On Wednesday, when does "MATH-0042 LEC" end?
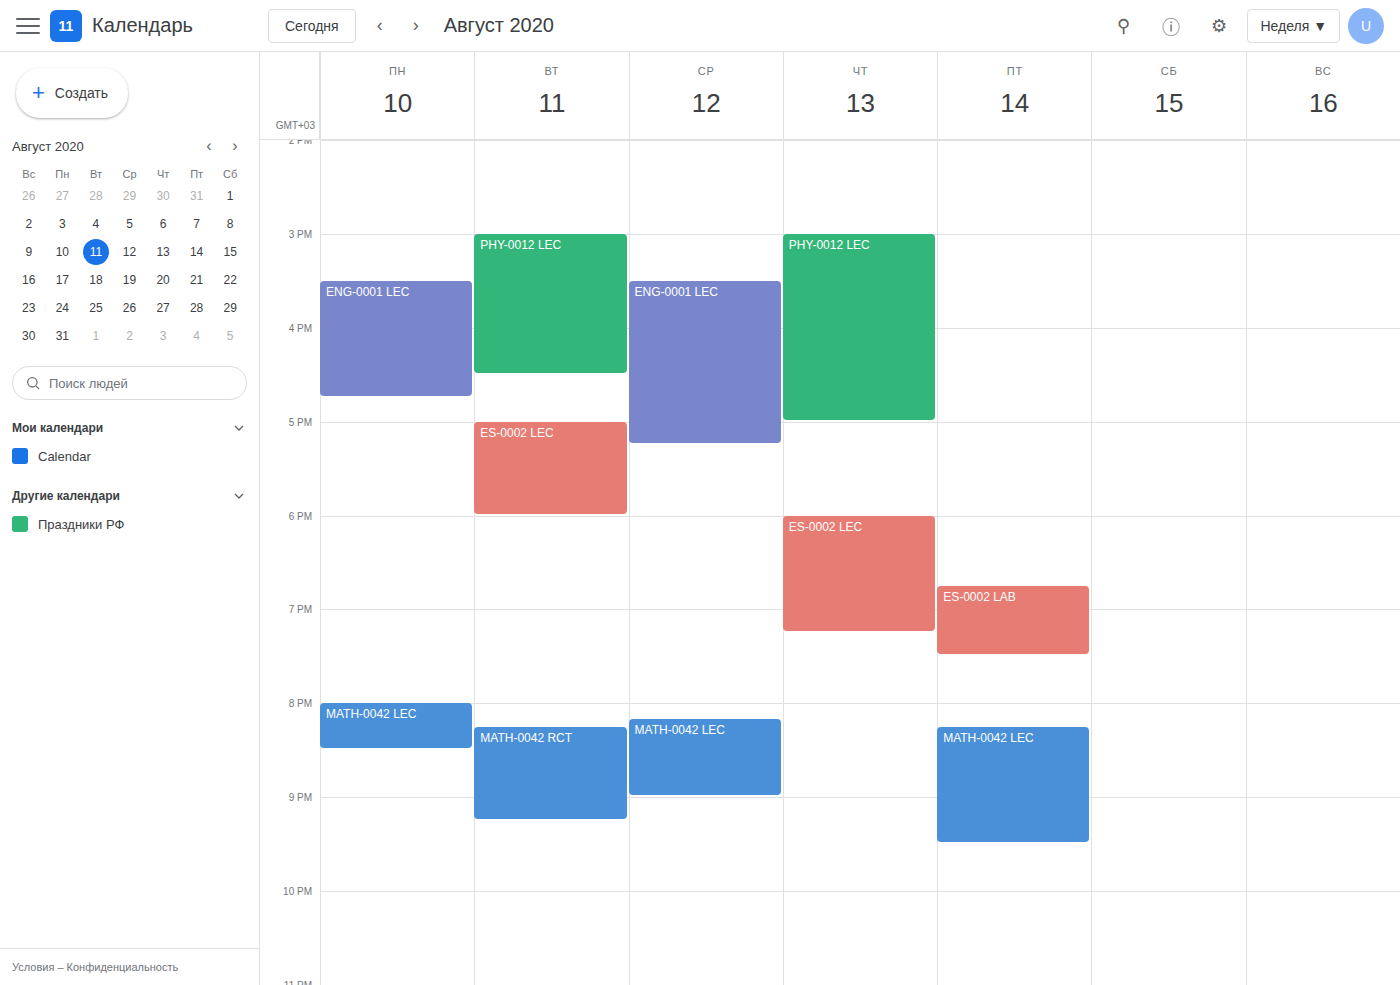
9:00 PM